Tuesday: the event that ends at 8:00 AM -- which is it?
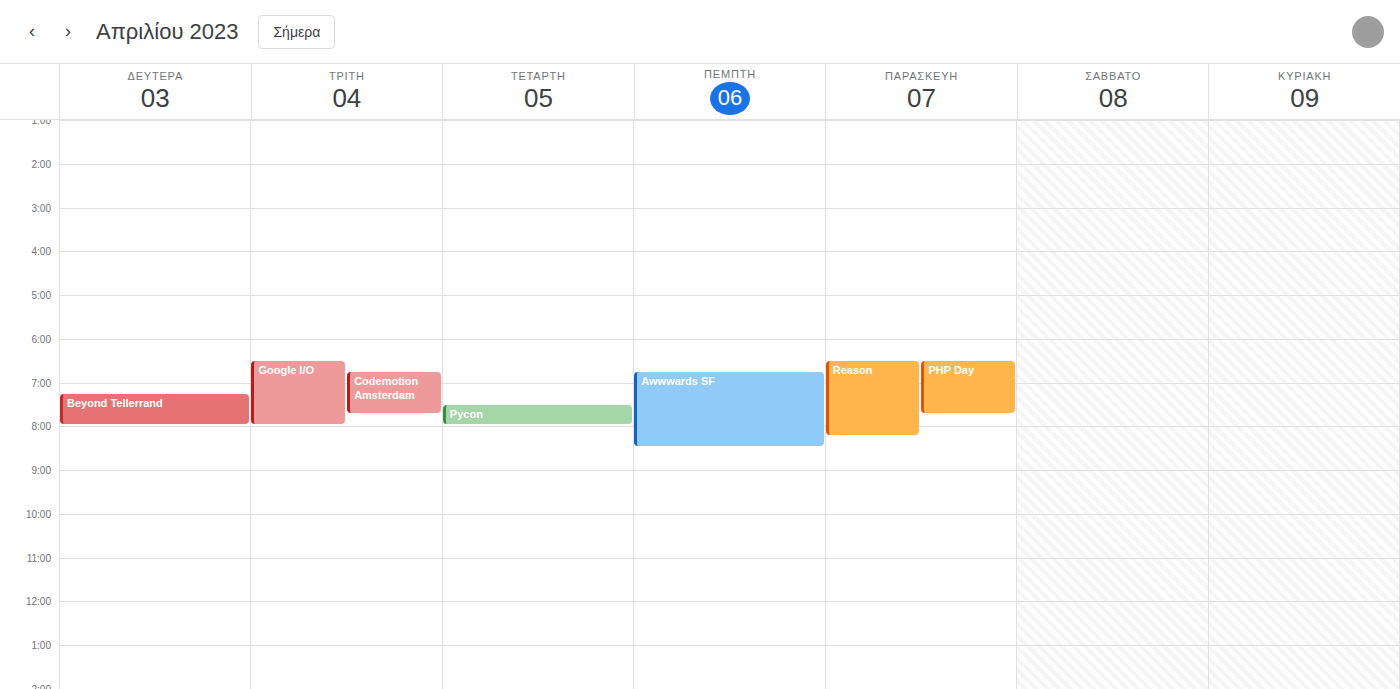
"Google I/O"